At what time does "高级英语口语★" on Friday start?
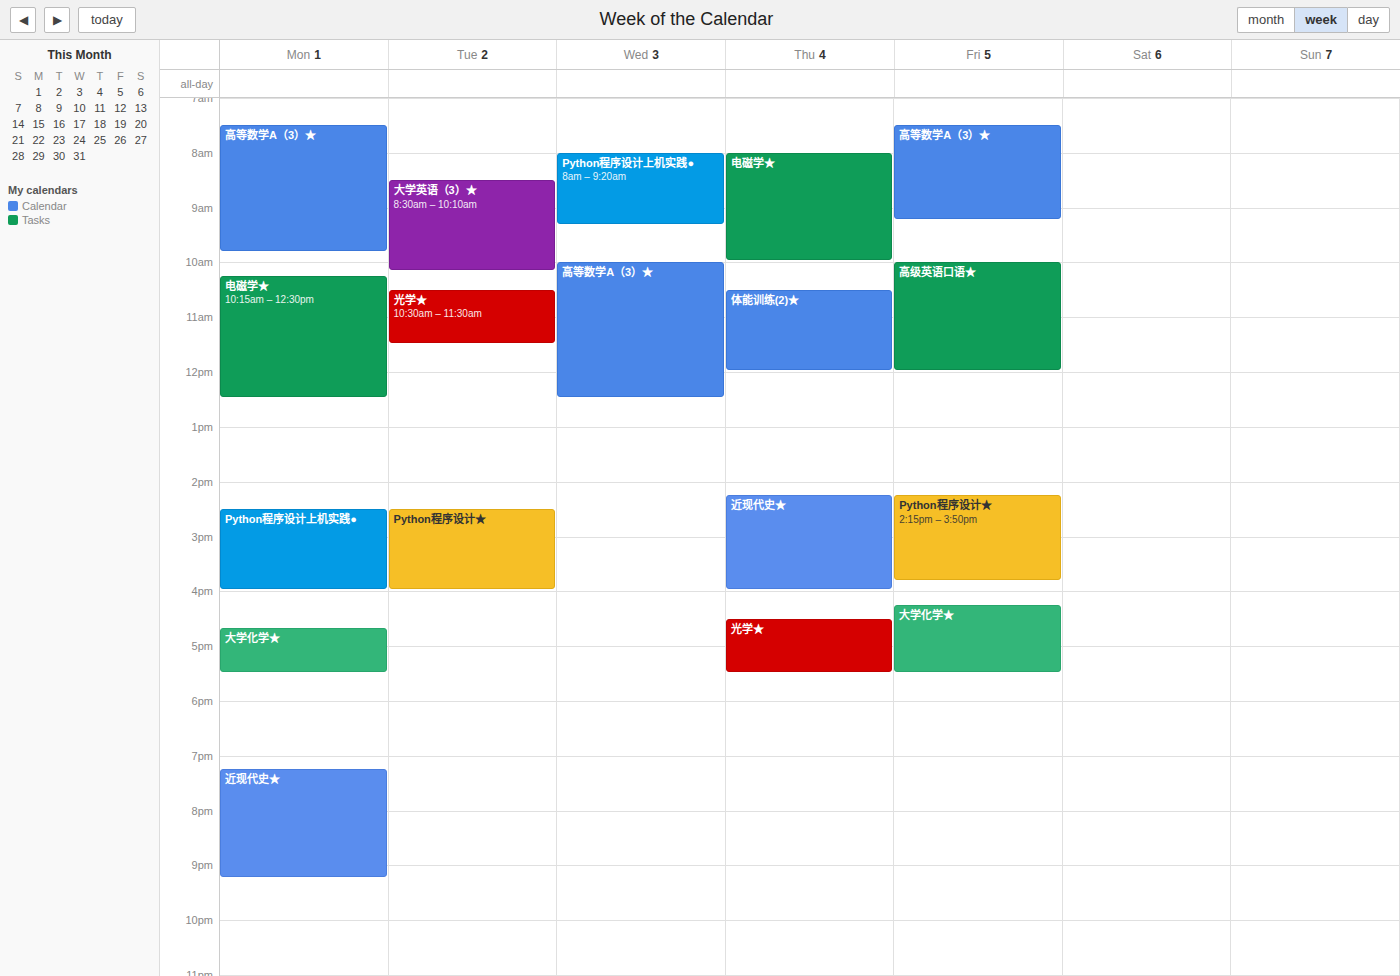
10:00 AM